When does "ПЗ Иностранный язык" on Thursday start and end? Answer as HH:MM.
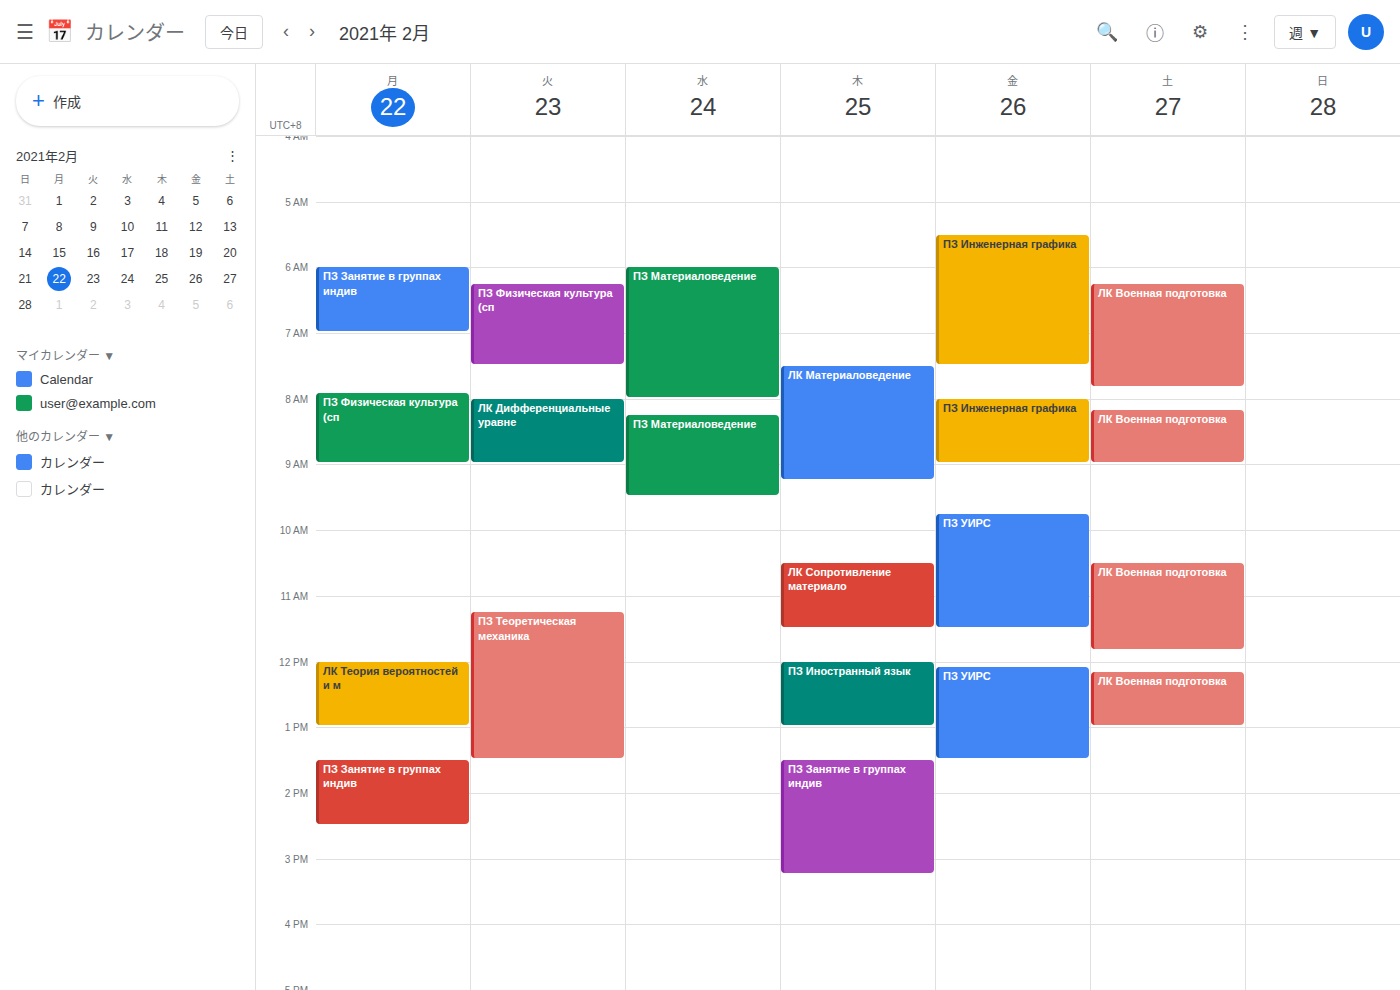
12:00 to 13:00